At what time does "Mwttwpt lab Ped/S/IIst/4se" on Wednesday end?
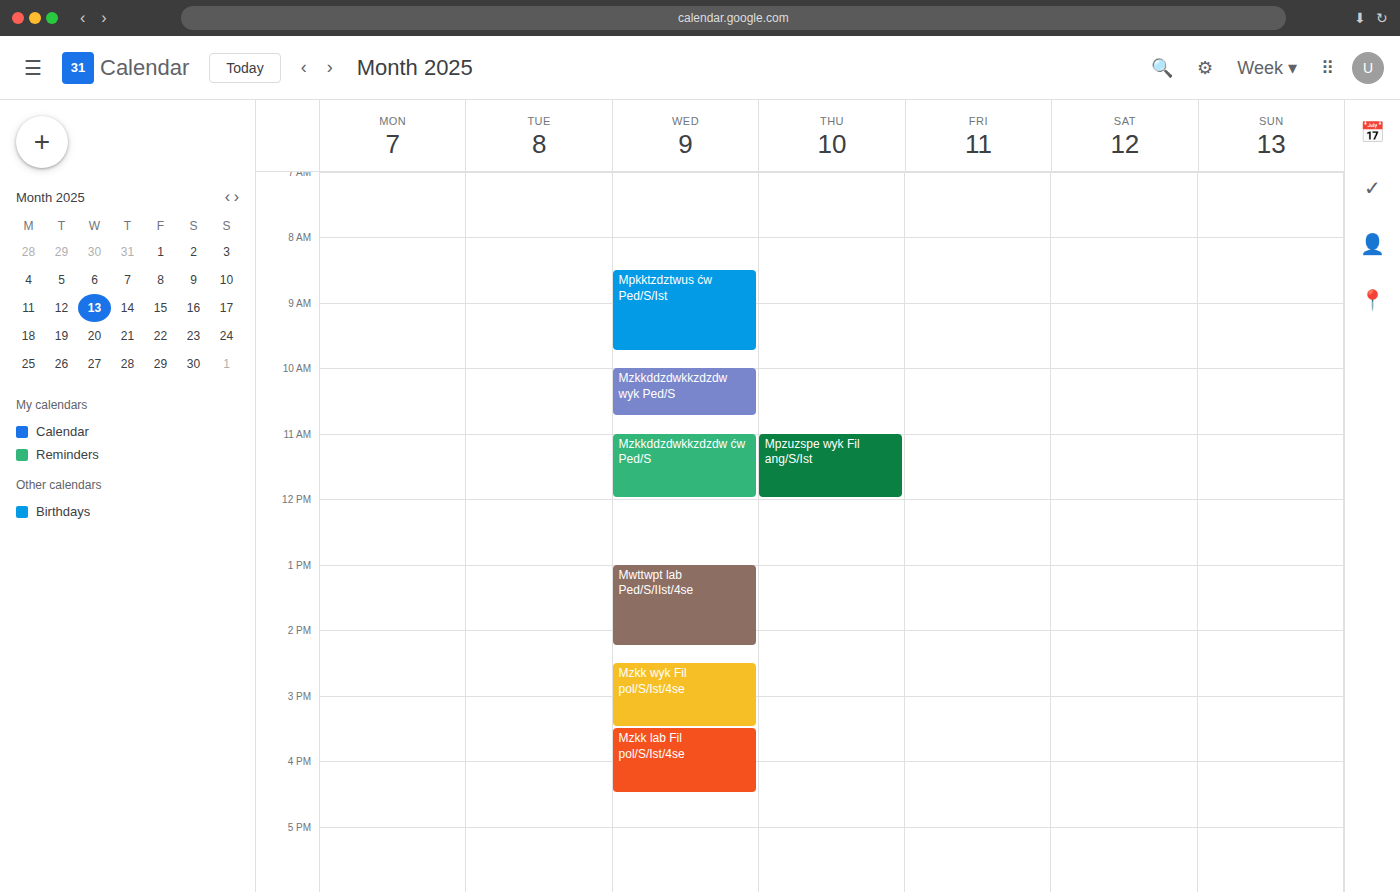
2:15 PM